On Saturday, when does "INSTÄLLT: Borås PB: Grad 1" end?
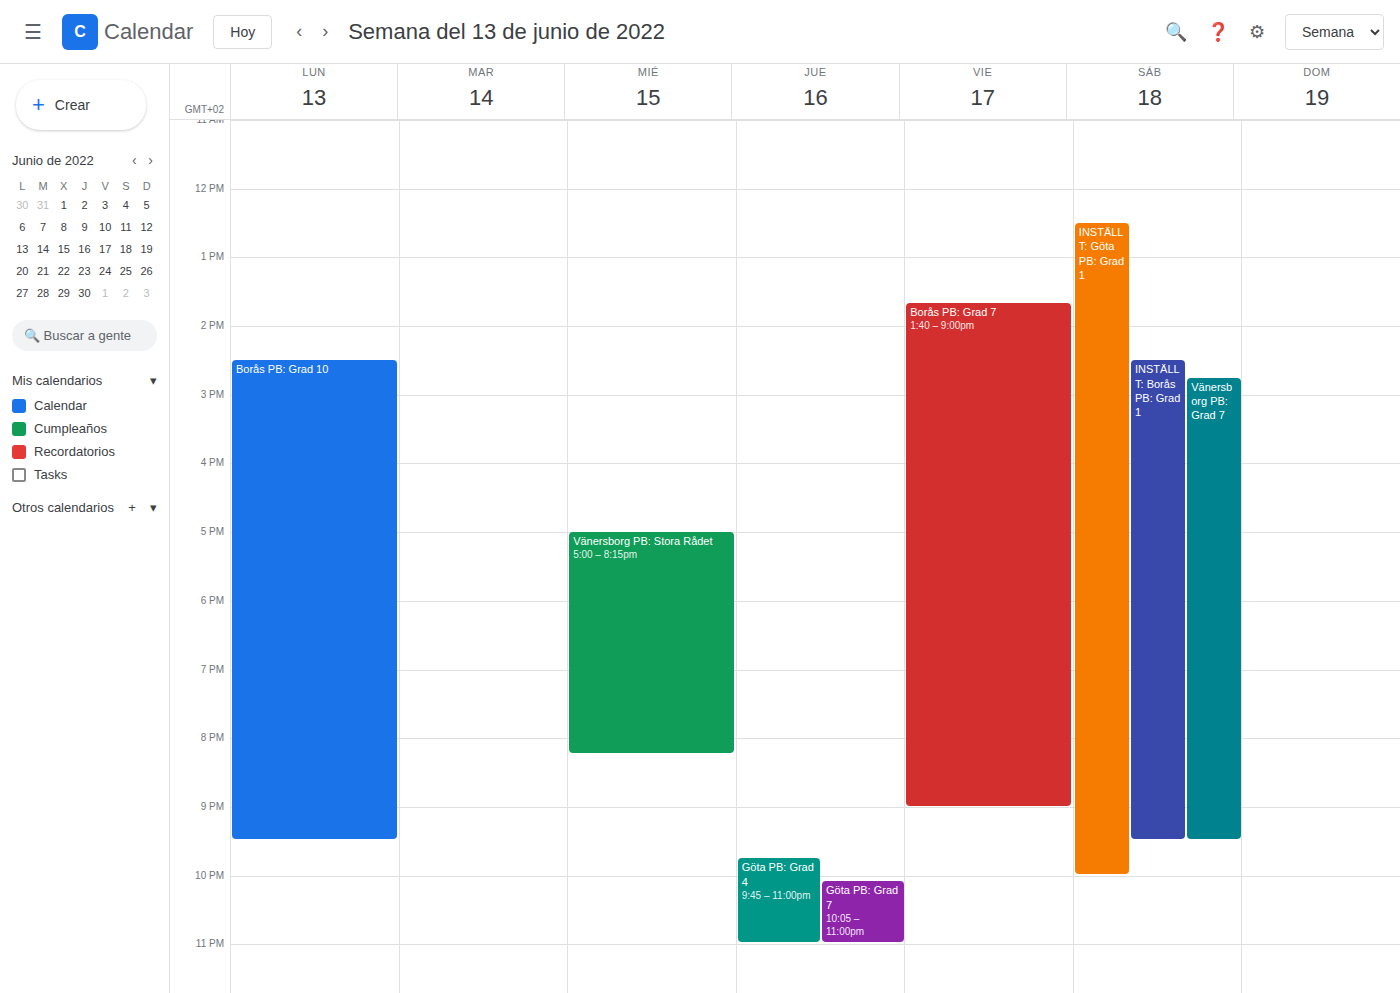
9:30 PM